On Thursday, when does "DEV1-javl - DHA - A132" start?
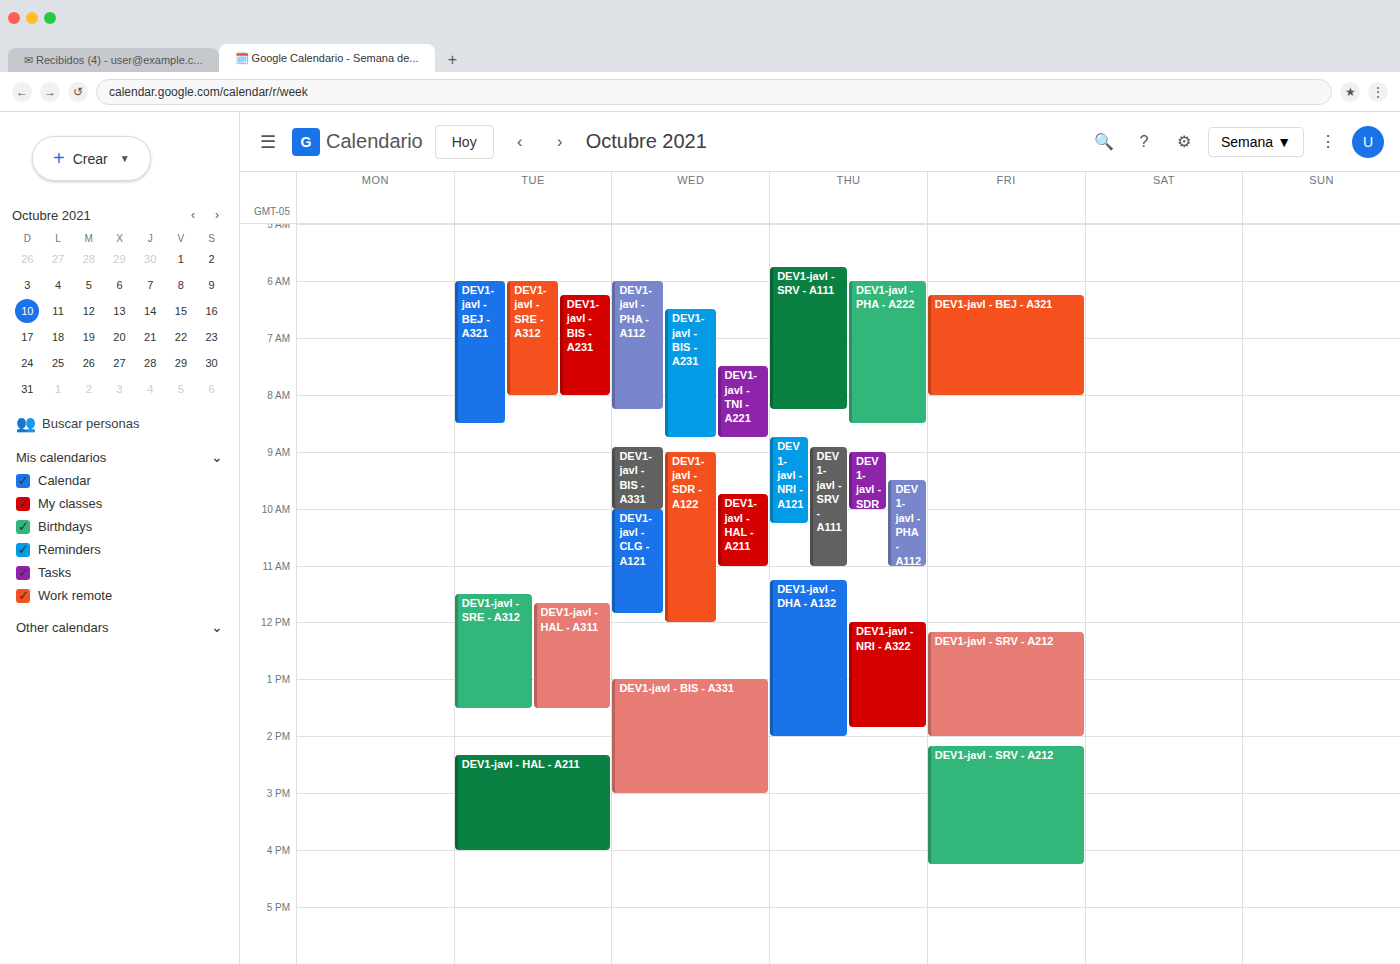
11:15 AM